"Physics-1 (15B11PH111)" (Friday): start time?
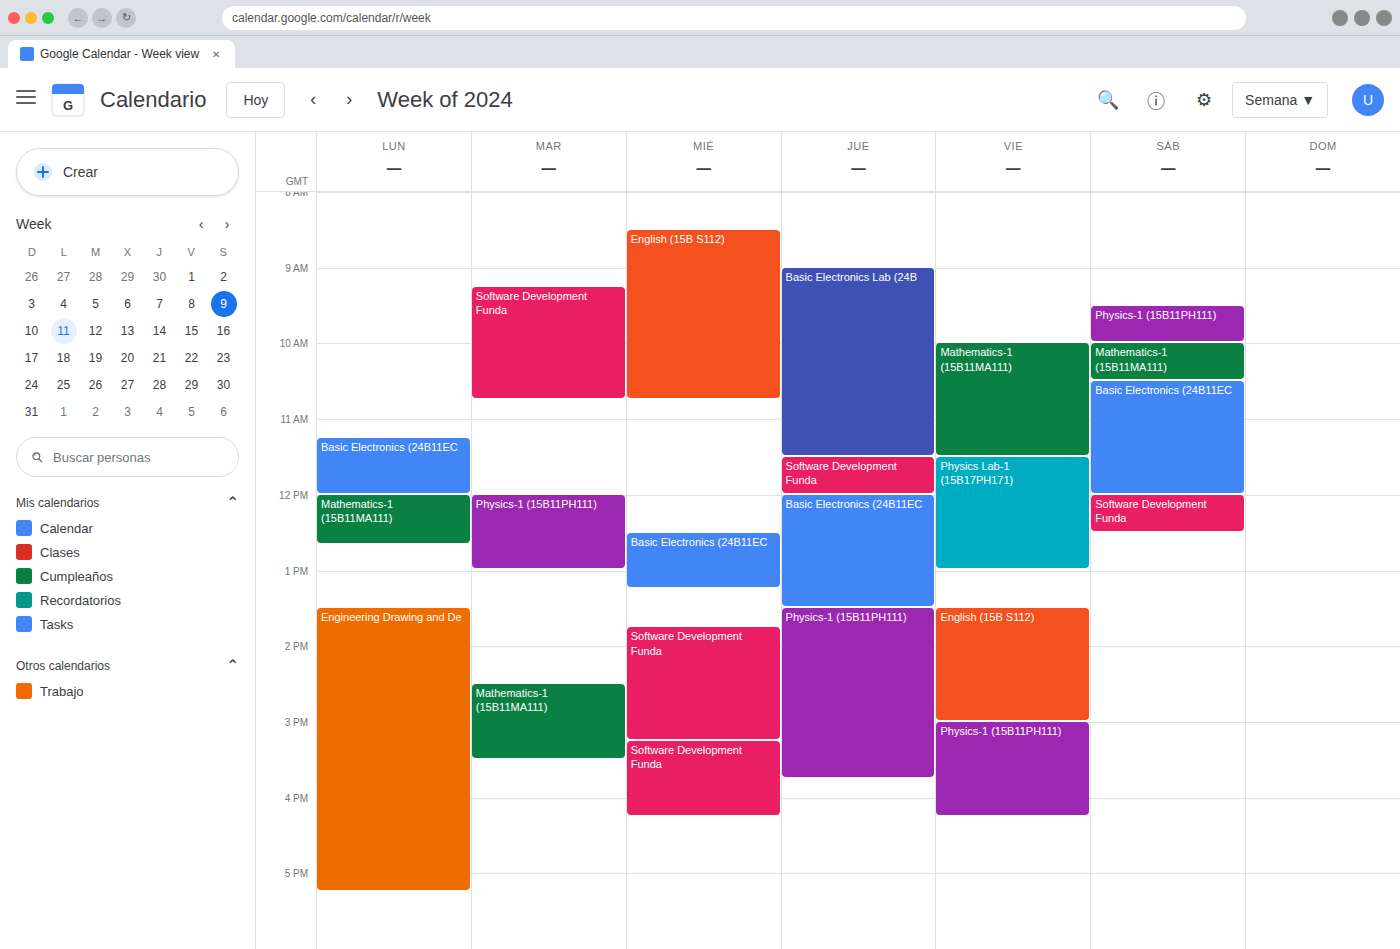
3:00 PM